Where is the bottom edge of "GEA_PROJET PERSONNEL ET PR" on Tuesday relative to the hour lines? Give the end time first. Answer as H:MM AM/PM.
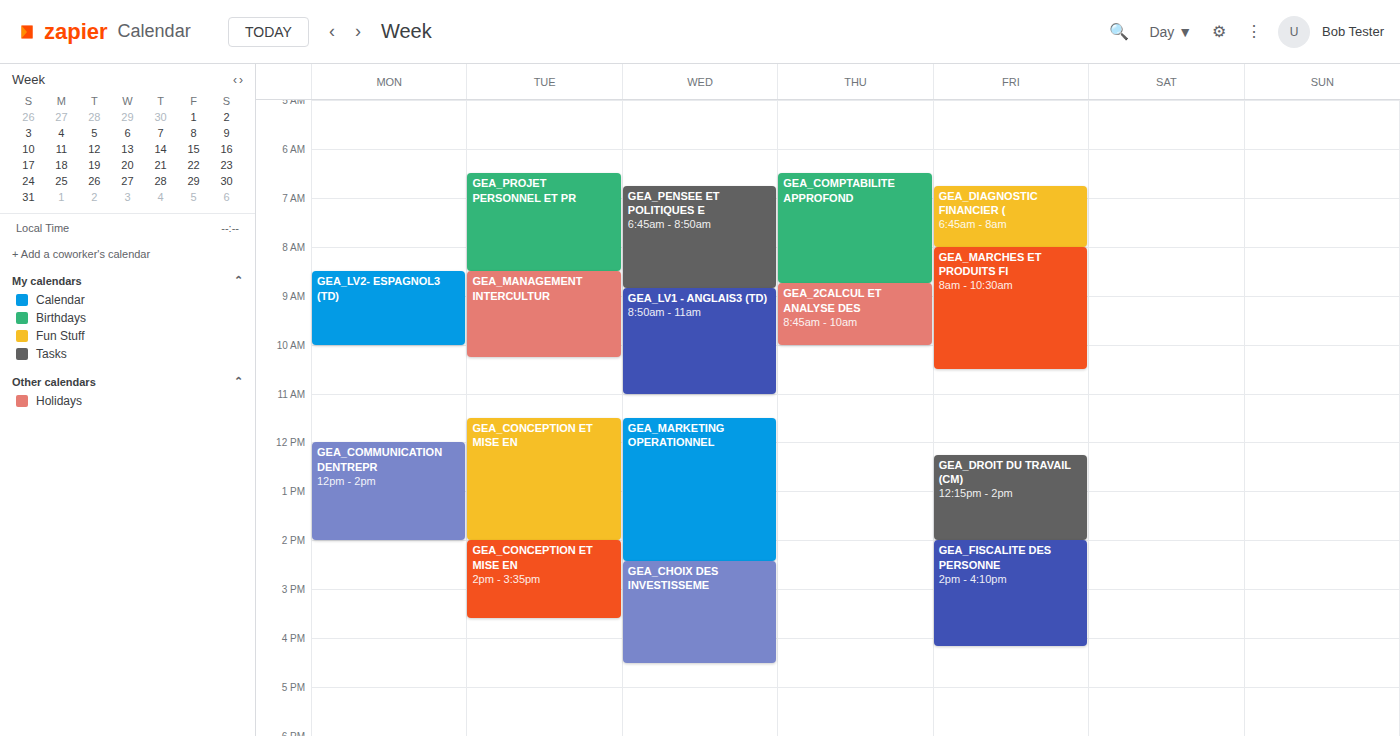
8:30 AM -- halfway between the 8 AM and 9 AM lines.